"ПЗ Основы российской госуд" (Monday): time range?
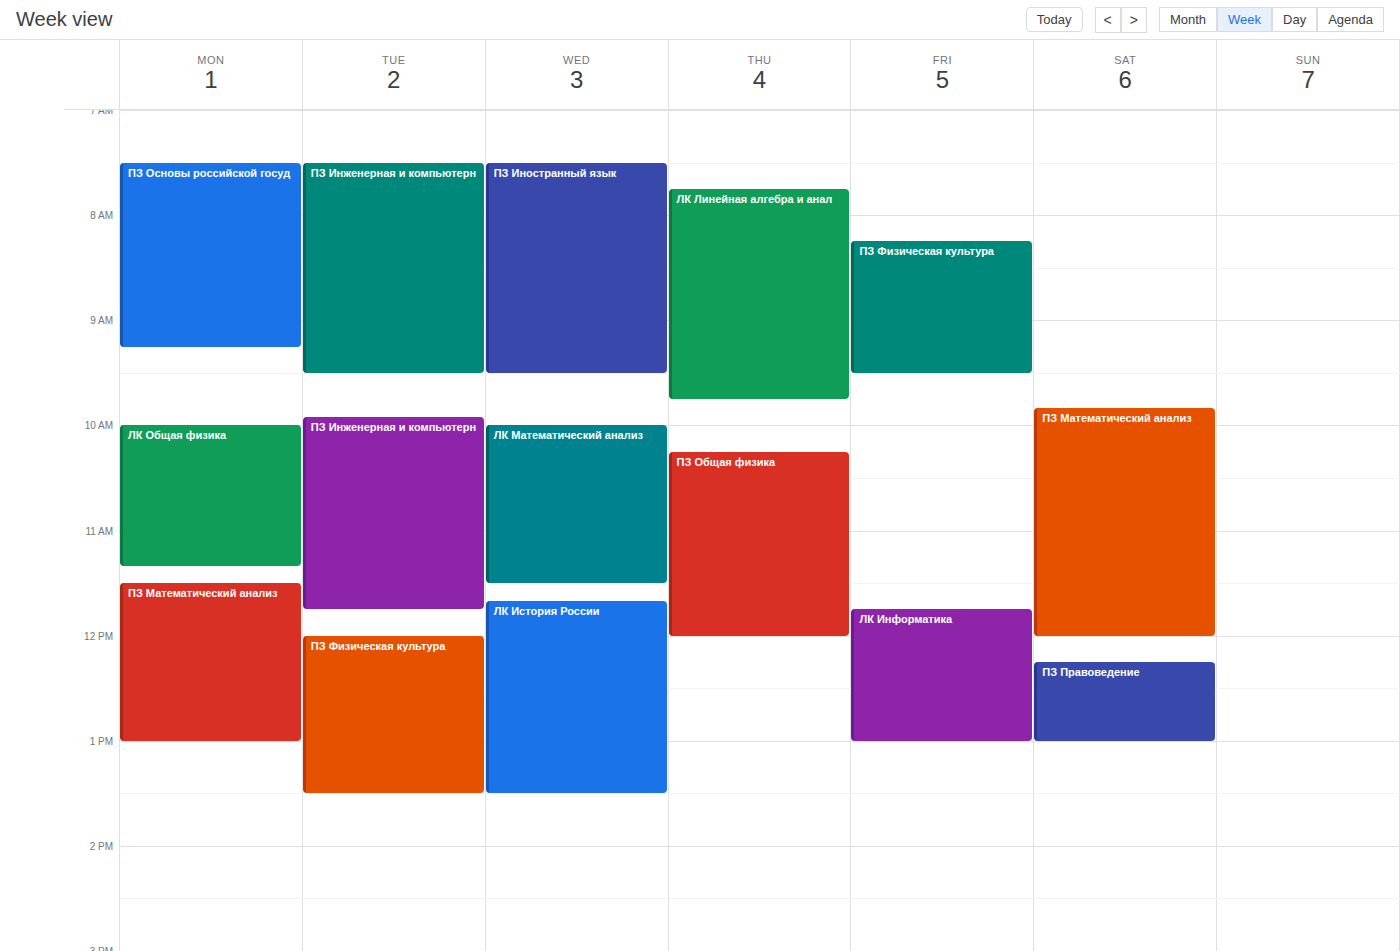
7:30 AM to 9:15 AM